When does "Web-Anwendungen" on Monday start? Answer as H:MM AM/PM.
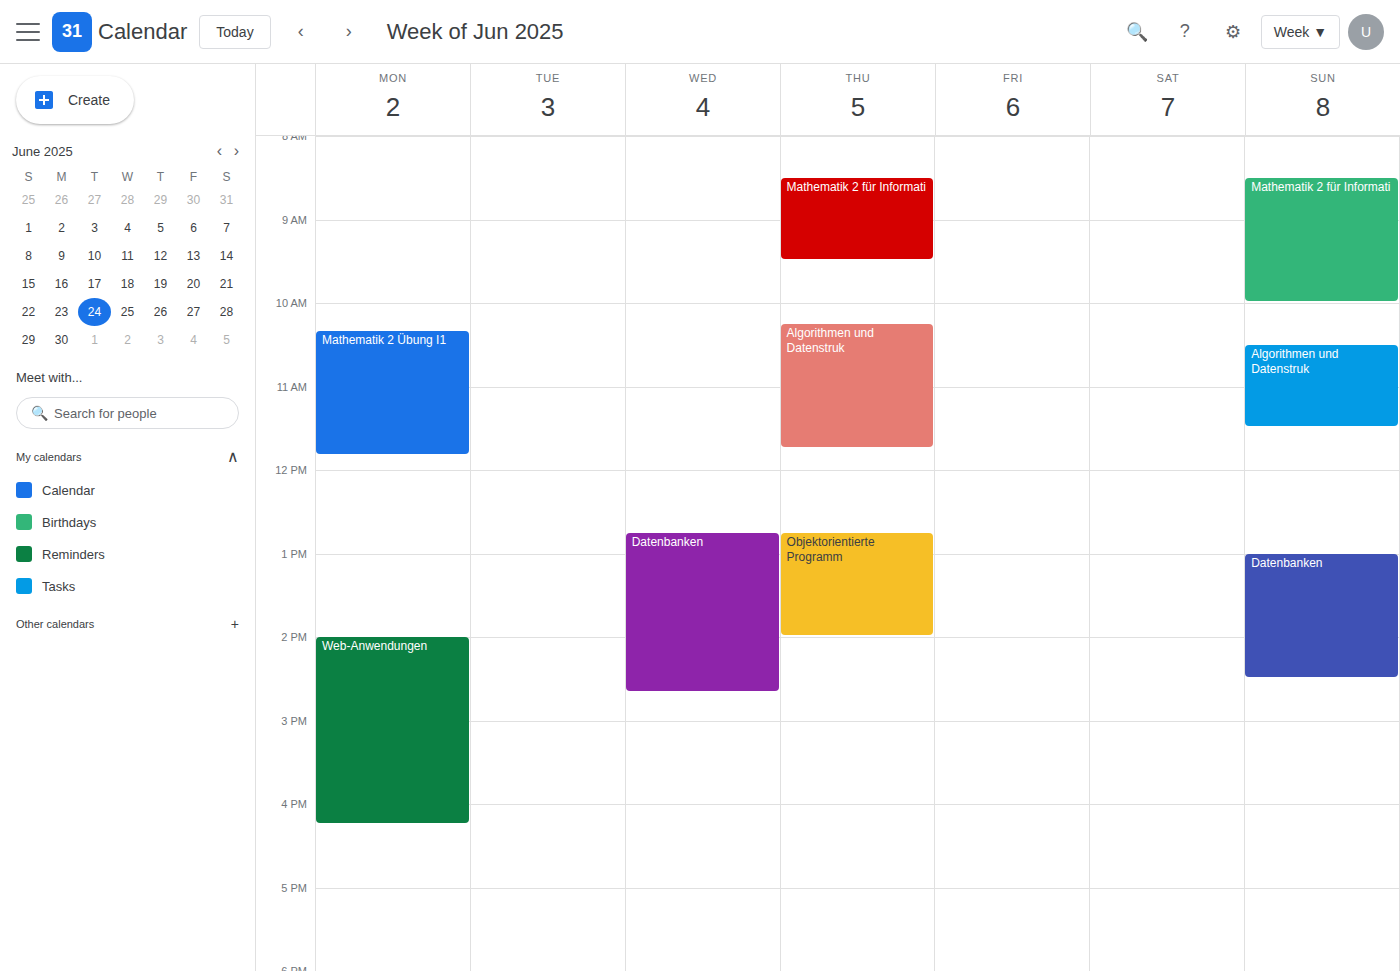
2:00 PM